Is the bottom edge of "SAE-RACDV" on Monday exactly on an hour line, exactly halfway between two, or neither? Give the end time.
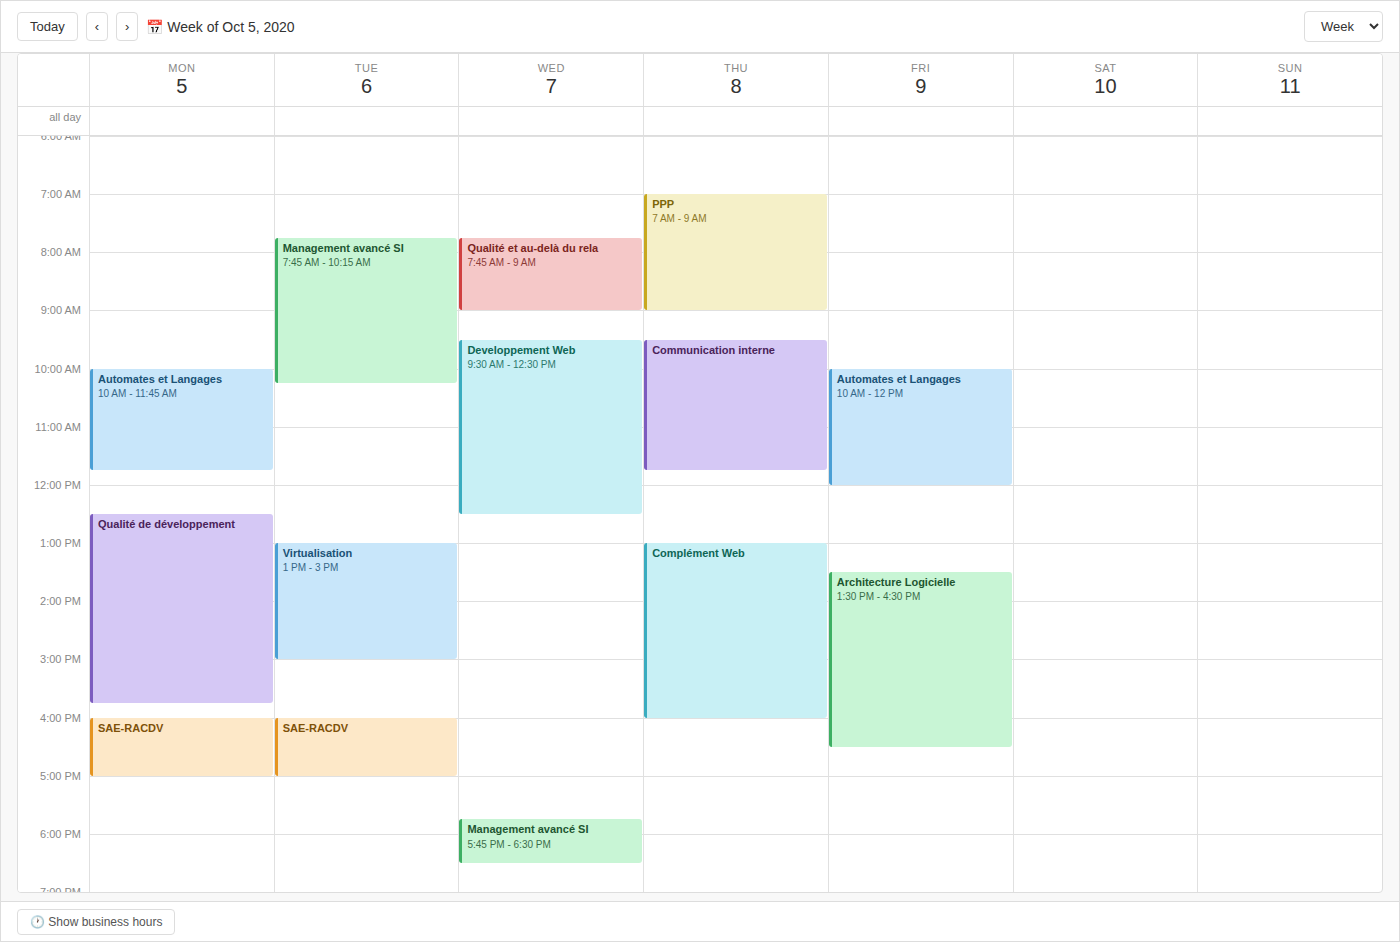
5:00 PM -- exactly on the 5 PM line.